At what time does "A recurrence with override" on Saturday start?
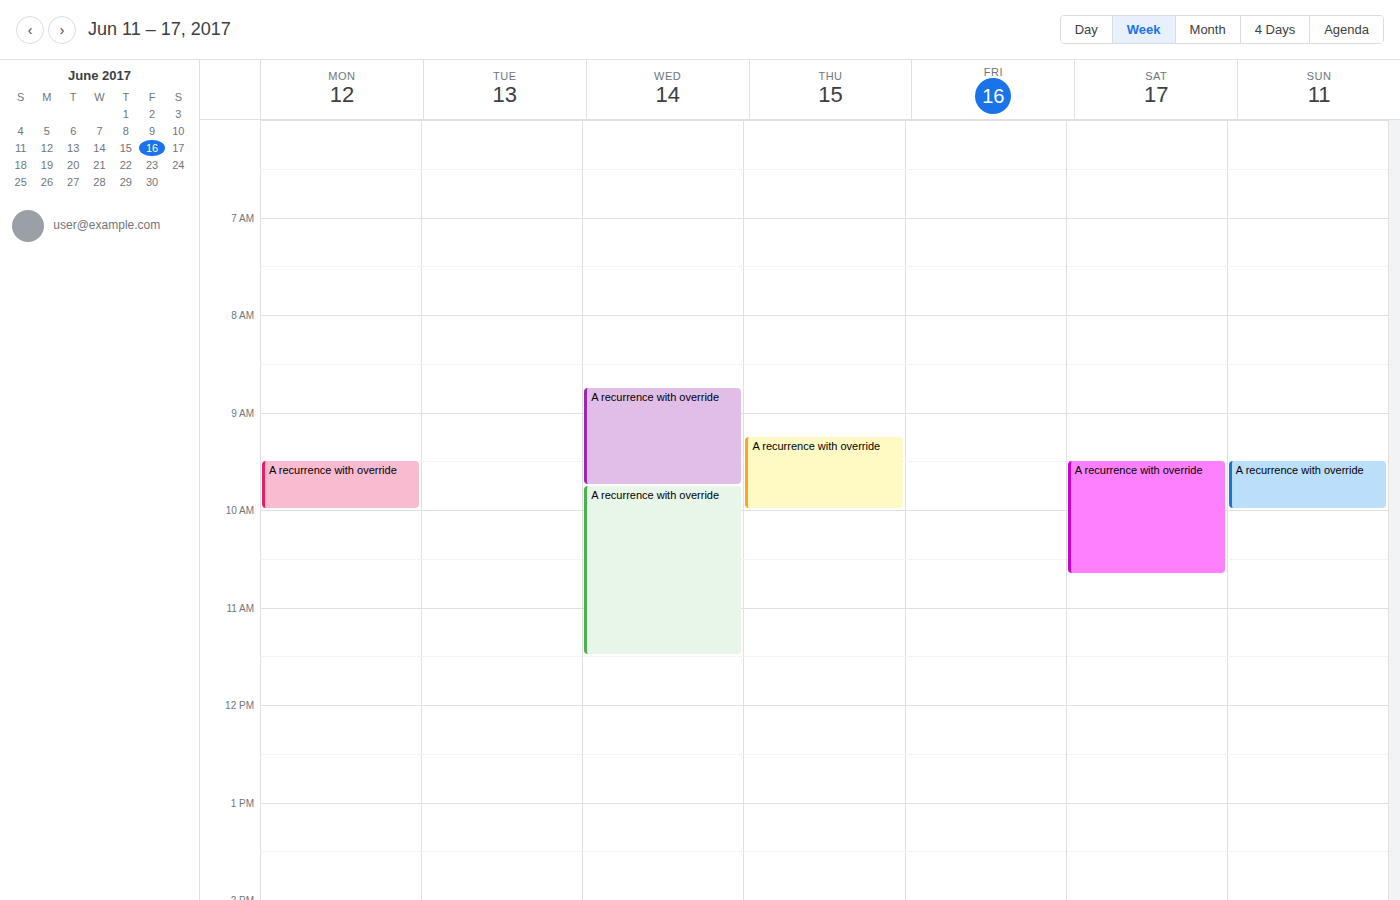
9:30 AM